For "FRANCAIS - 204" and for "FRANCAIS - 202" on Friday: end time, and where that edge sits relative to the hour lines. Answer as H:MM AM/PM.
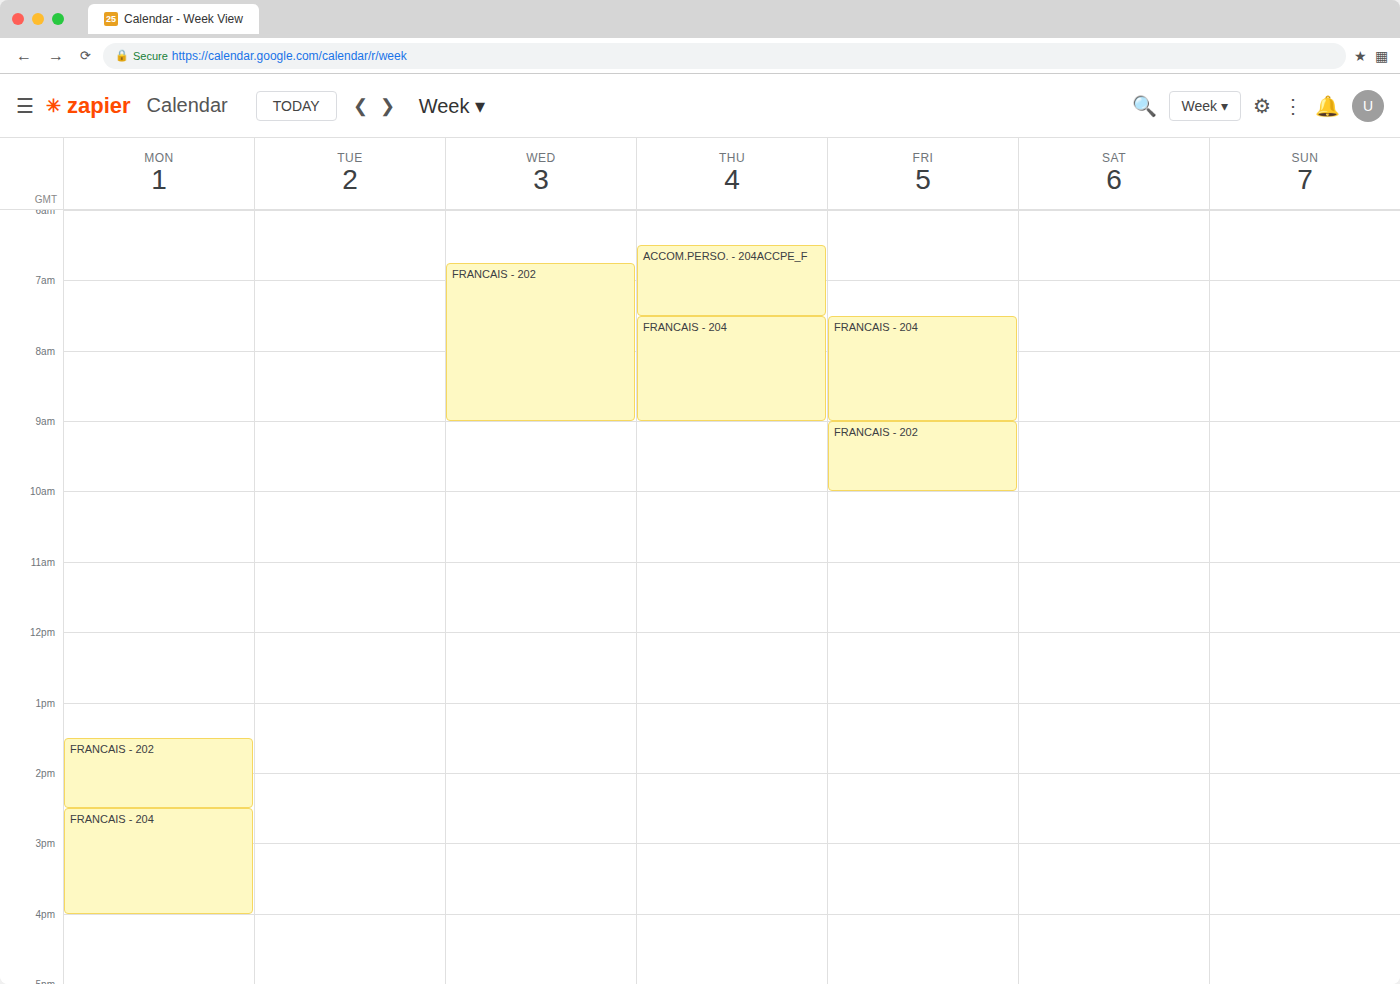
"FRANCAIS - 204": 9:00 AM, exactly on the 9 AM line. "FRANCAIS - 202": 10:00 AM, exactly on the 10 AM line.